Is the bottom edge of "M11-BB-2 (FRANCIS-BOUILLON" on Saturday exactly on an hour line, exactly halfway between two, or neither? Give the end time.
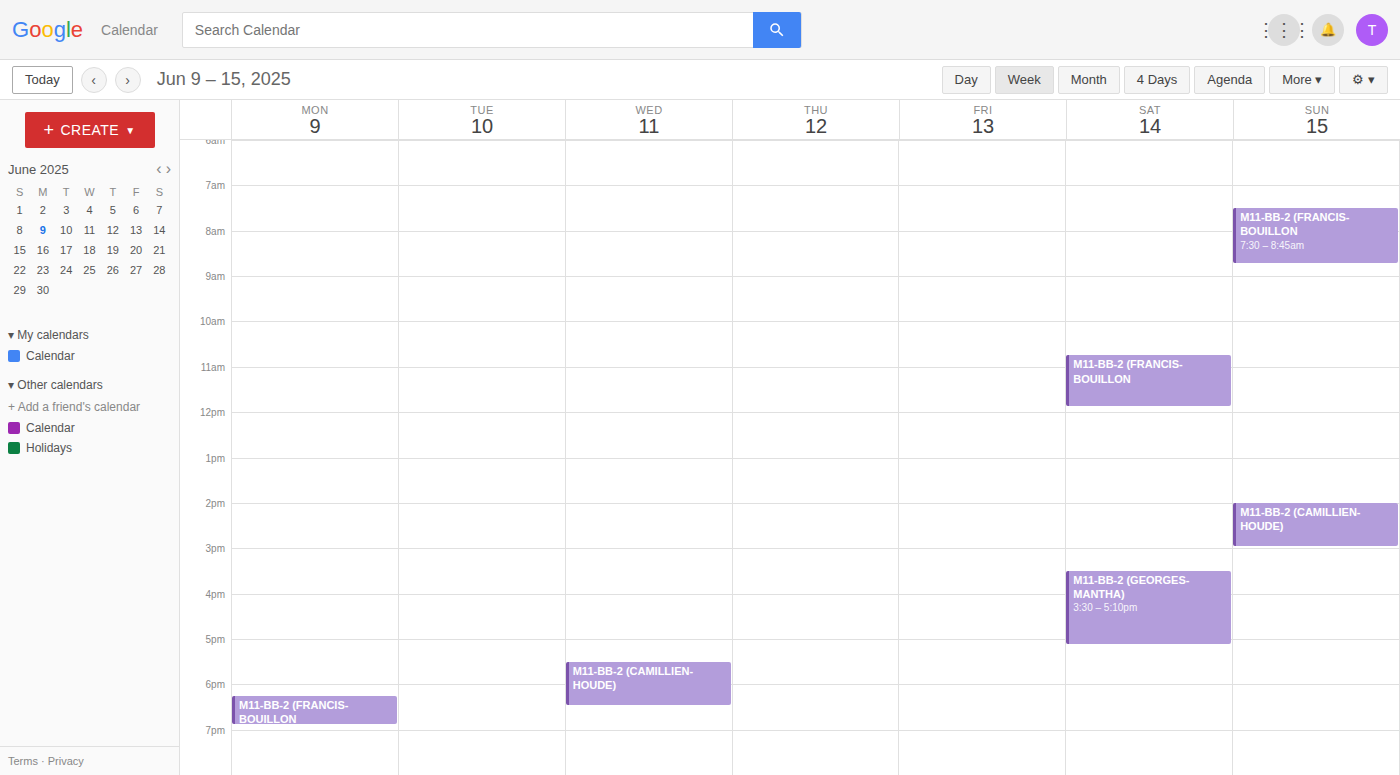
11:55 AM -- neither: 55 minutes below the 11 AM line and 5 minutes above the 12 PM line.